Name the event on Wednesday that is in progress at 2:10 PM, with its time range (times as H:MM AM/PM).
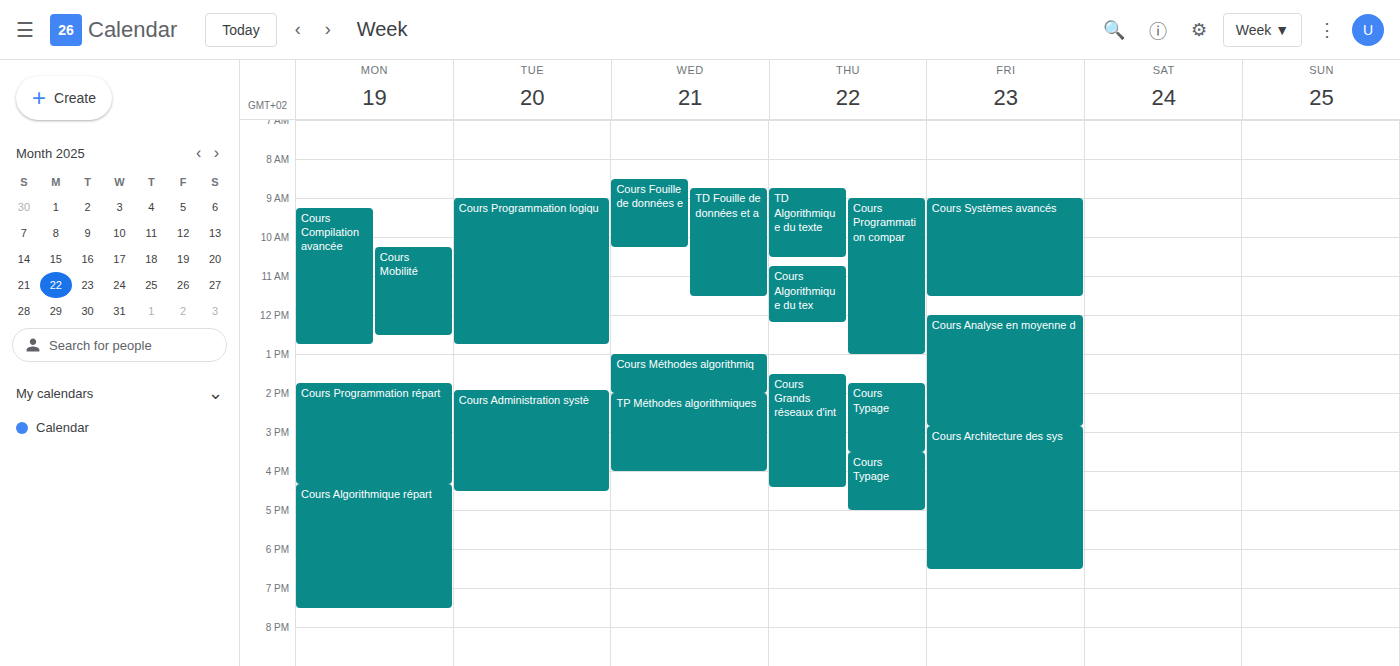
"TP Méthodes algorithmiques", 2:00 PM to 4:00 PM